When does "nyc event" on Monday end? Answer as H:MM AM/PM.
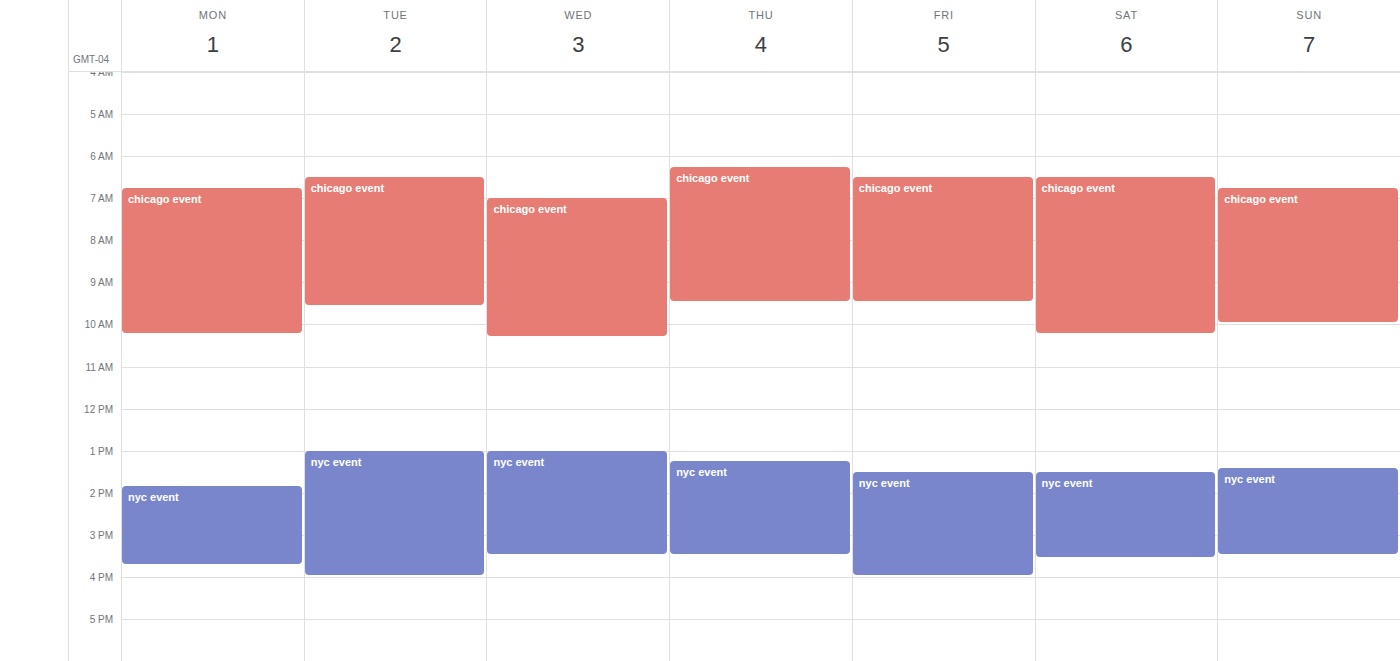
3:45 PM